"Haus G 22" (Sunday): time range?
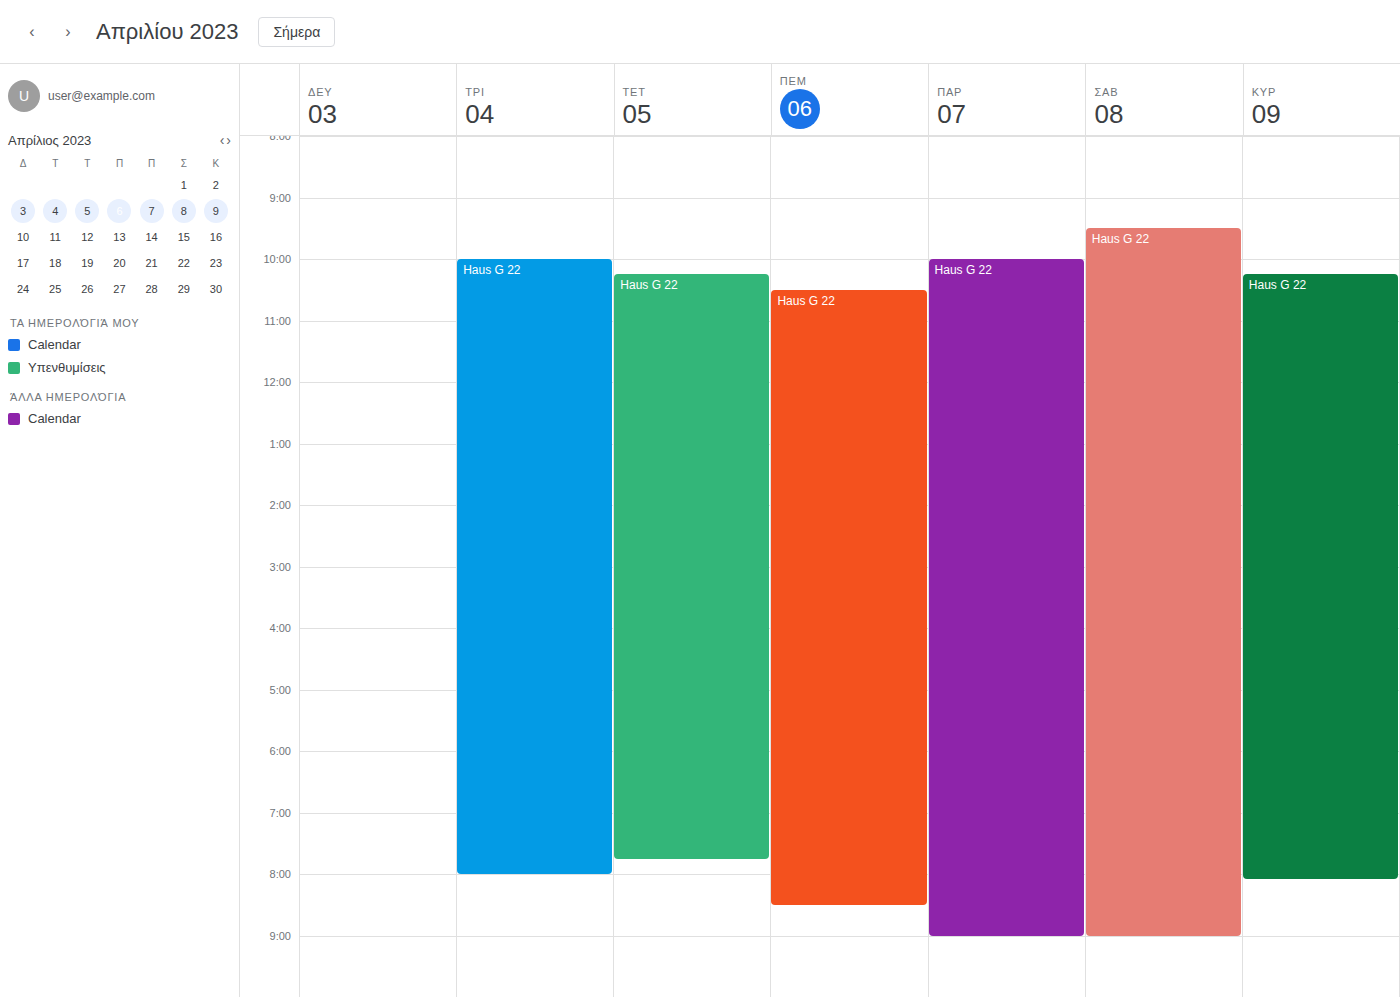
10:15 AM to 8:05 PM